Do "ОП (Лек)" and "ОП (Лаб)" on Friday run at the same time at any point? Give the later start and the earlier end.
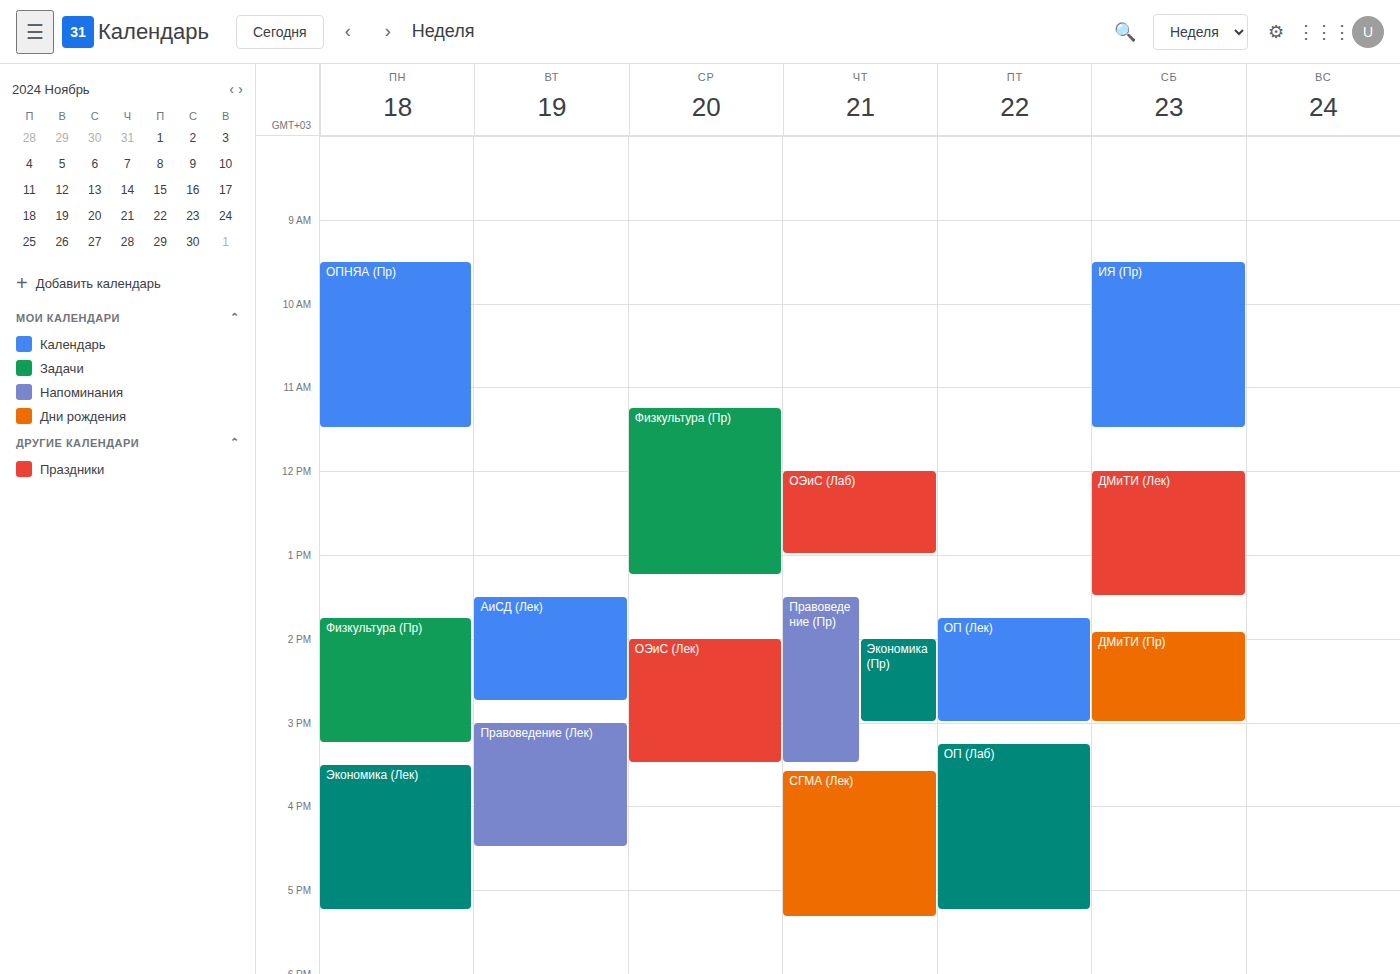
"ОП (Лек)" ends at 3:00 PM and "ОП (Лаб)" starts at 3:15 PM -- no overlap.